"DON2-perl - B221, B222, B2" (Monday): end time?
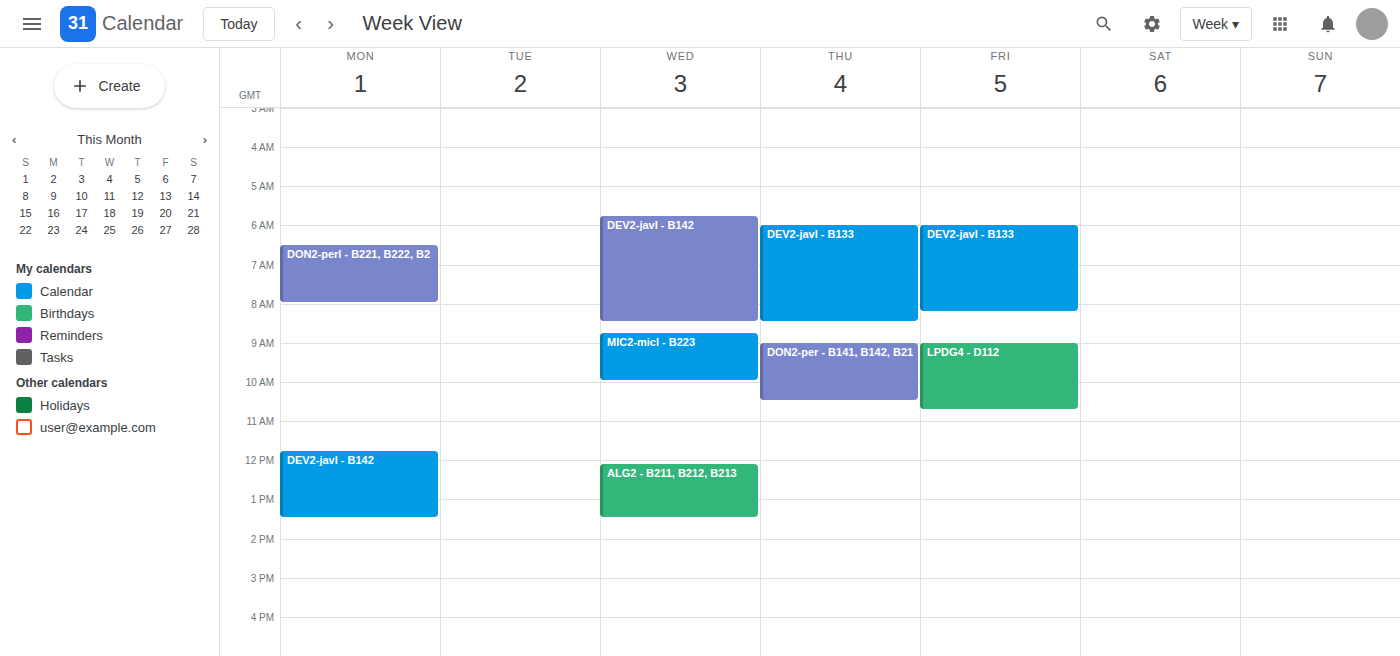
8:00 AM